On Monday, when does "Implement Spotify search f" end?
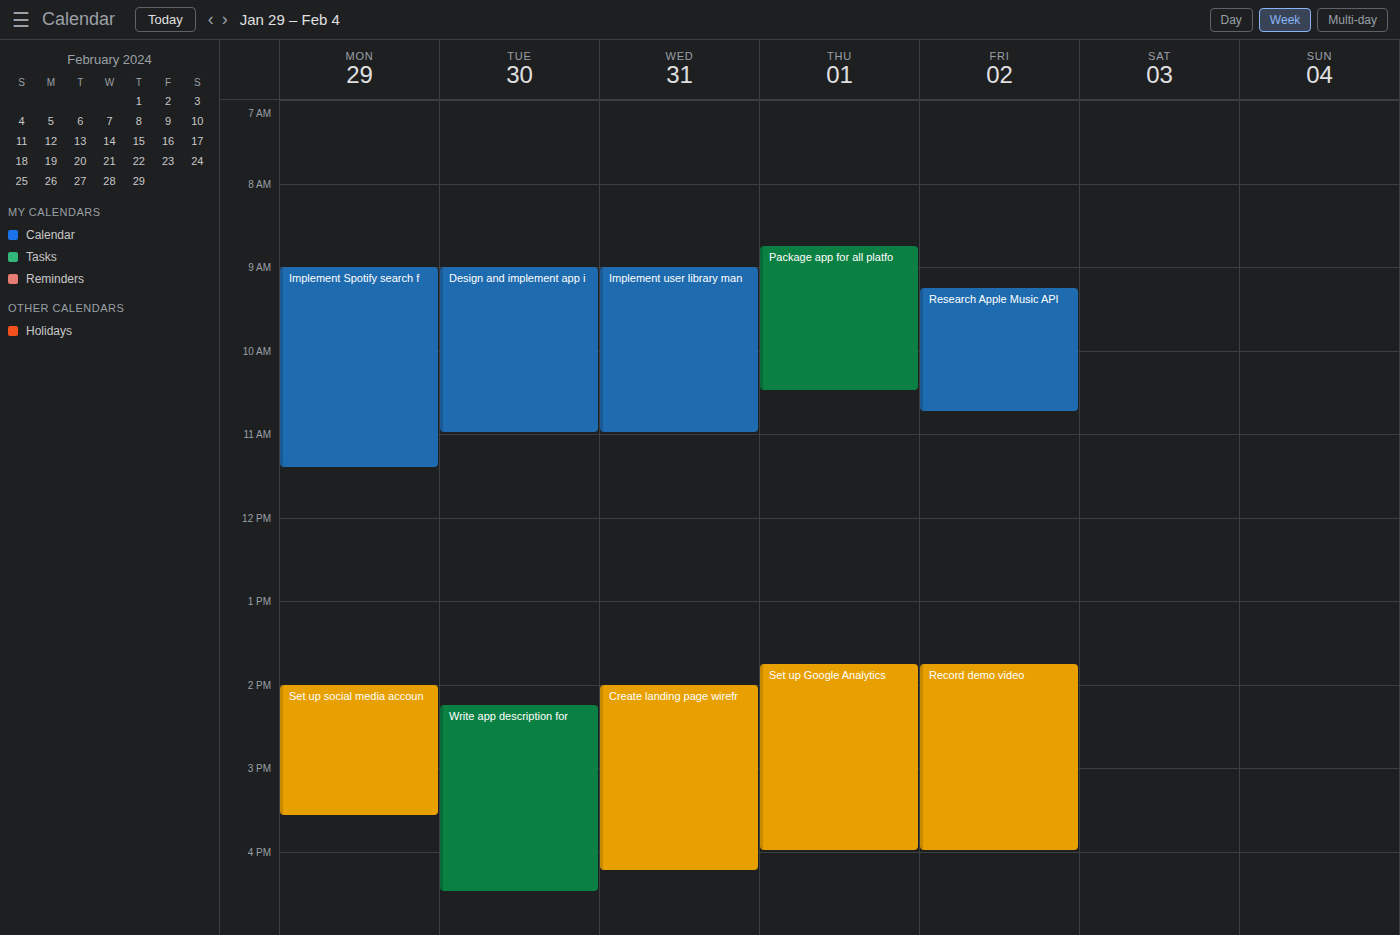
11:25 AM